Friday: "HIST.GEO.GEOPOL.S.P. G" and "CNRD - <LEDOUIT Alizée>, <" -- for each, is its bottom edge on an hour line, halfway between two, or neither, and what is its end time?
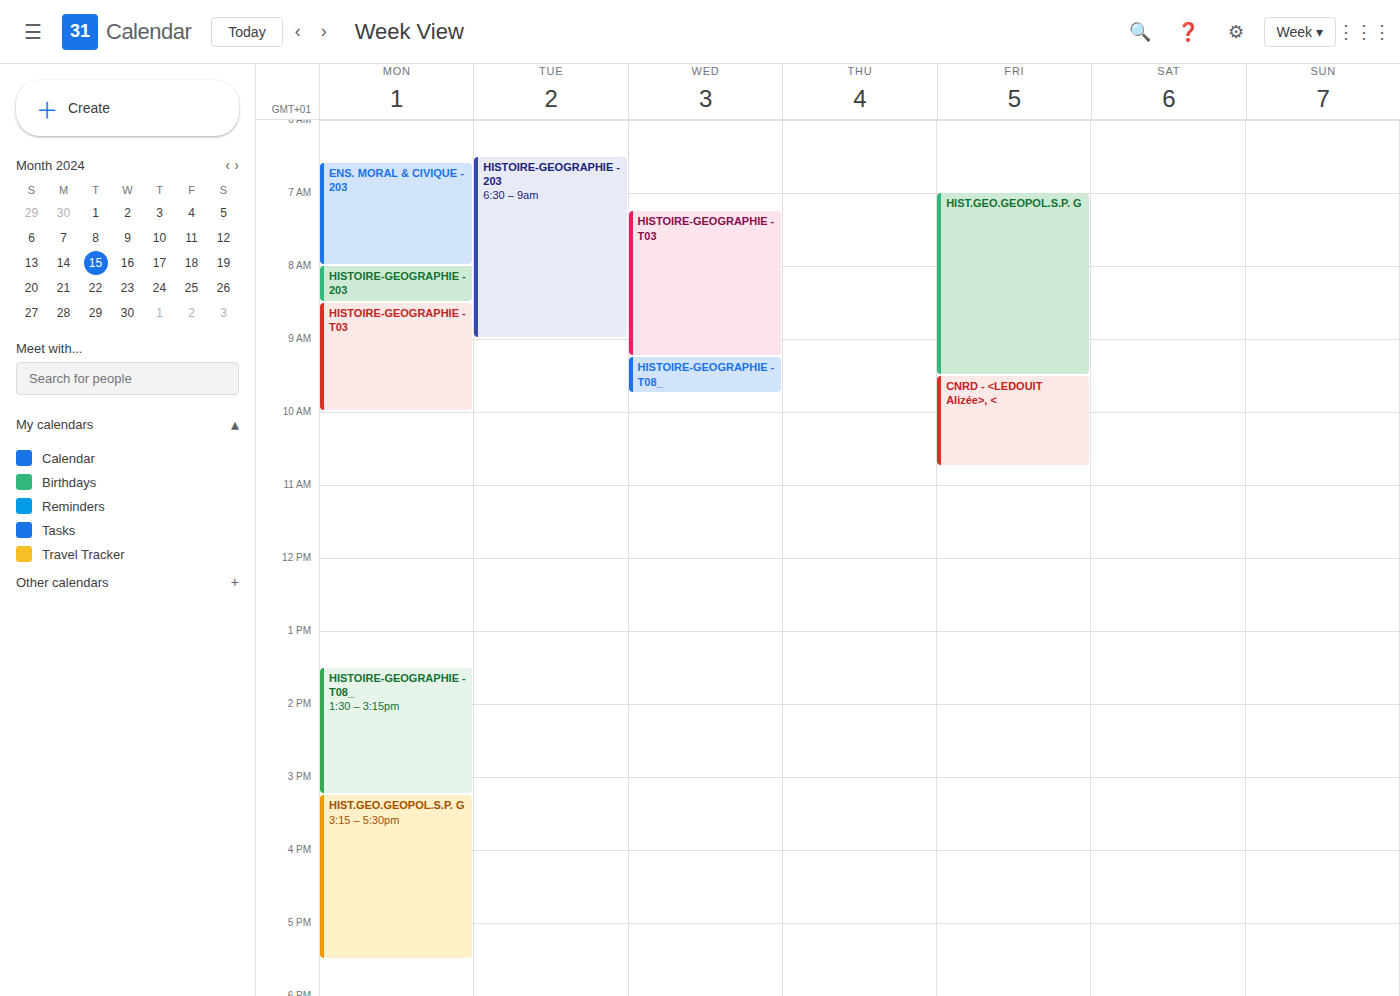
"HIST.GEO.GEOPOL.S.P. G": 9:30 AM, halfway between the 9 AM and 10 AM lines. "CNRD - <LEDOUIT Alizée>, <": 10:45 AM, neither: three quarters of the way from the 10 AM line to the 11 AM line.